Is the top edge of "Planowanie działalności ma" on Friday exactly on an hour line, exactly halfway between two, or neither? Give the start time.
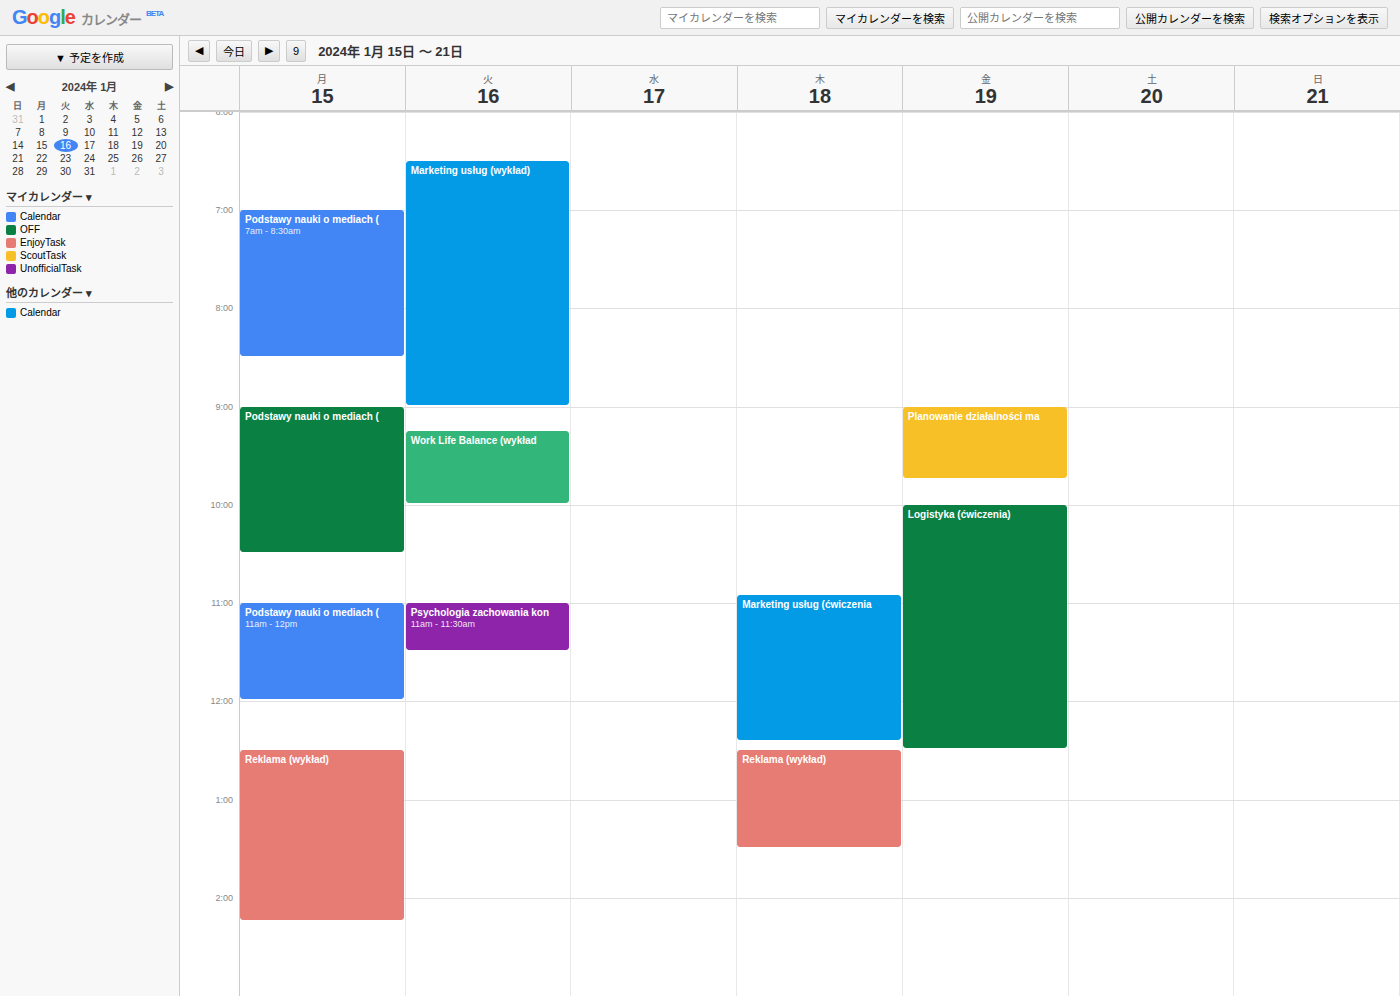
9:00 AM -- exactly on the 9 AM line.